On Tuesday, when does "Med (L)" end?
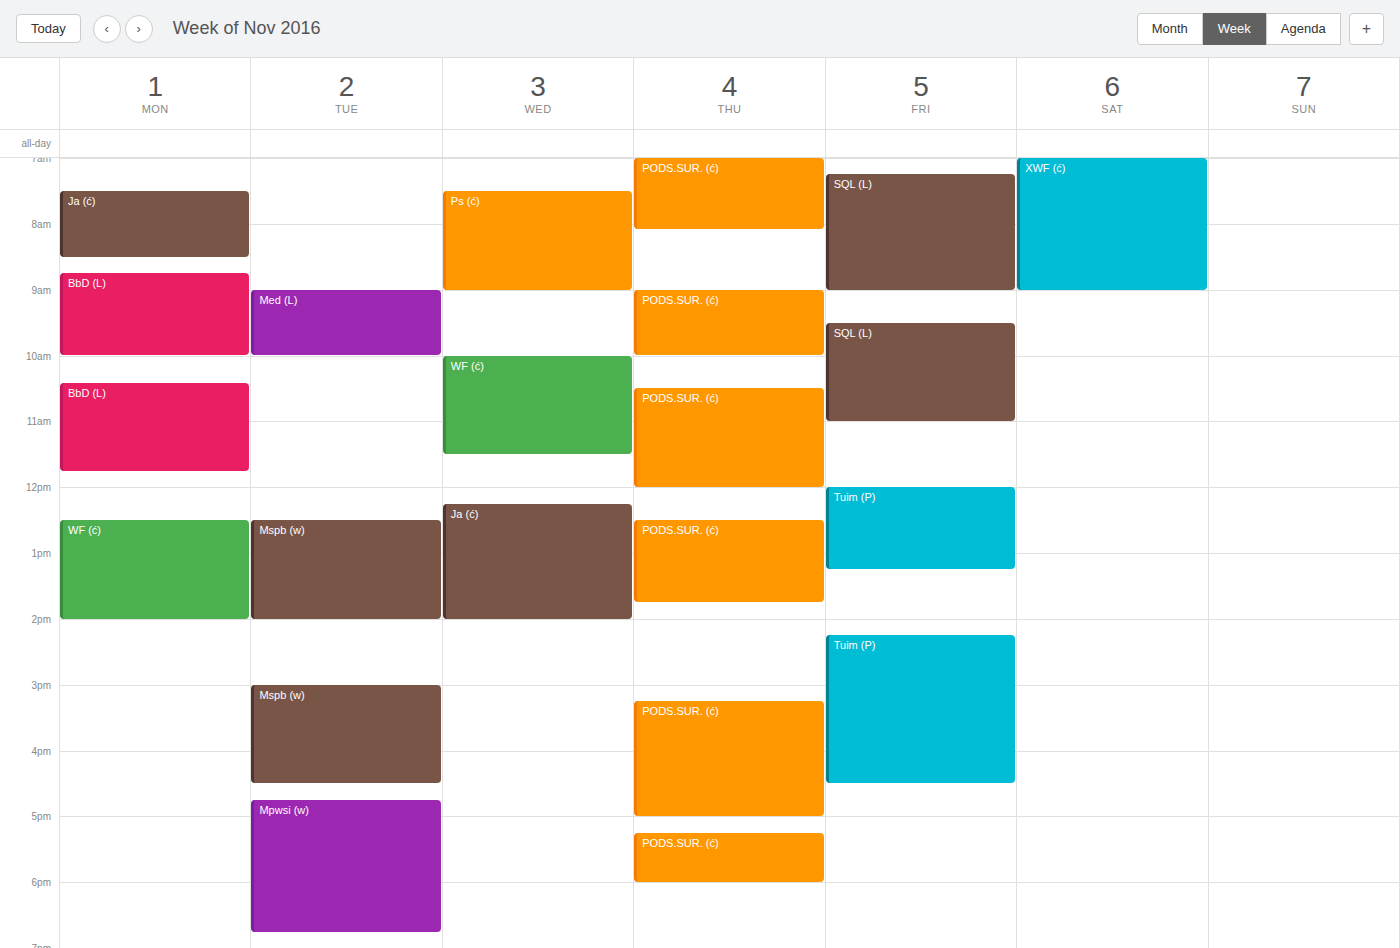
10:00 AM